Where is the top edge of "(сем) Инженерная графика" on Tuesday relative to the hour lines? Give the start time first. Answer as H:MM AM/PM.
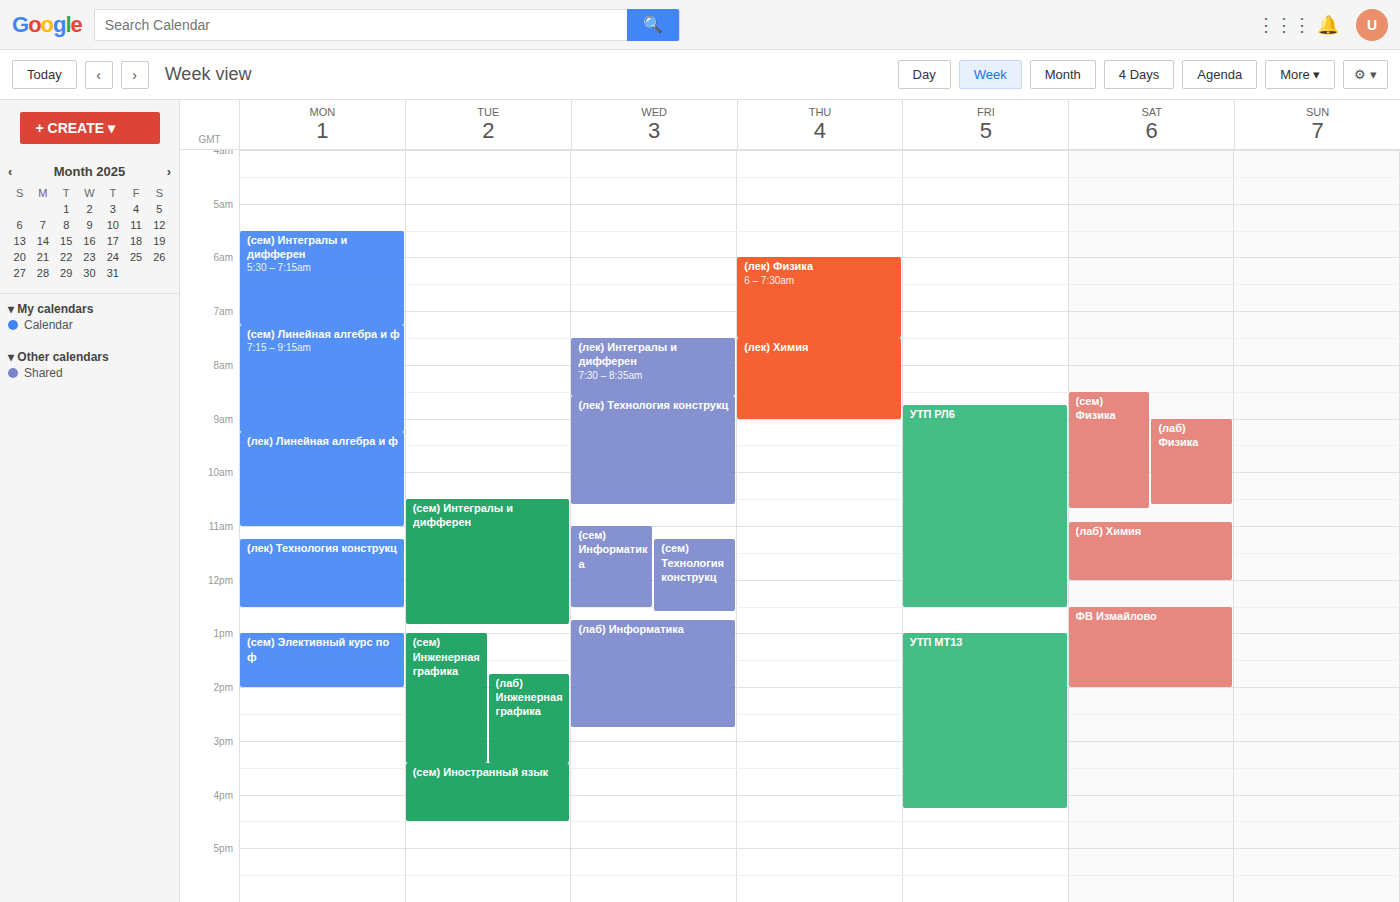
1:00 PM -- exactly on the 1 PM line.